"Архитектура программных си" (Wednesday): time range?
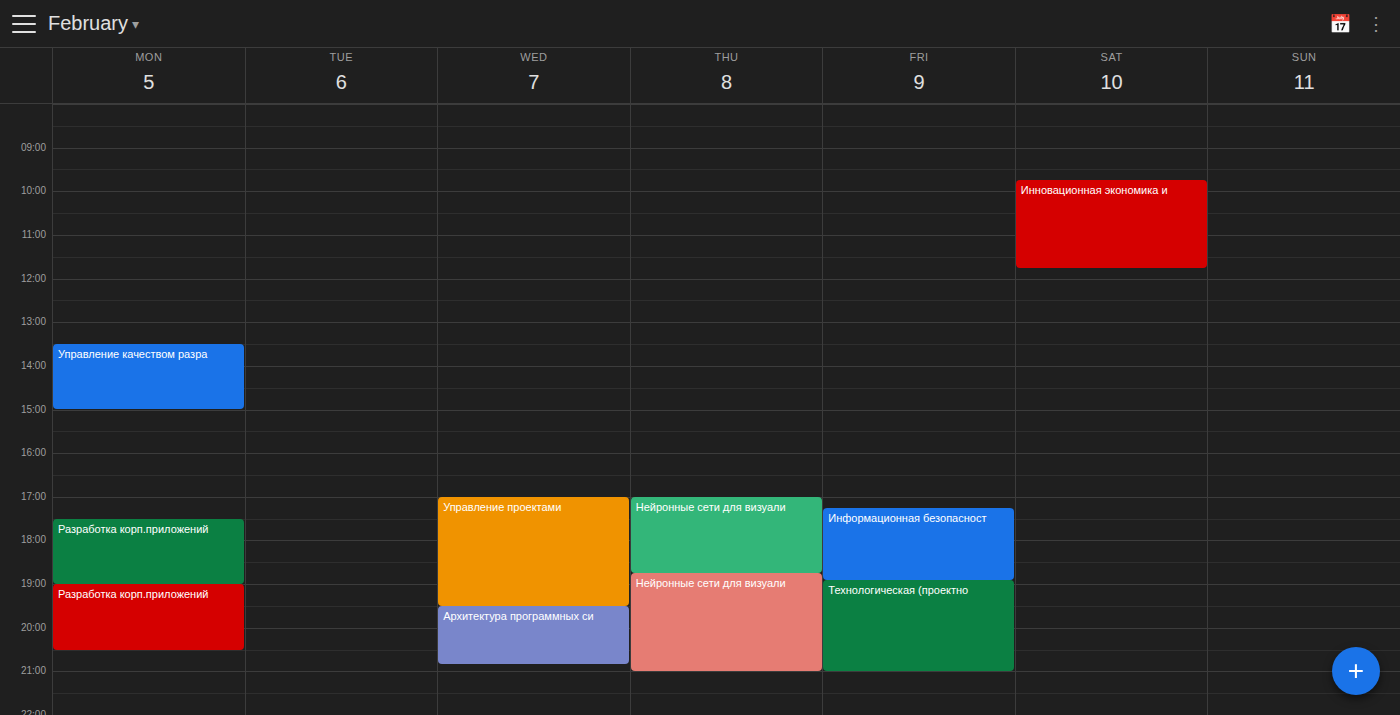
7:30 PM to 8:50 PM